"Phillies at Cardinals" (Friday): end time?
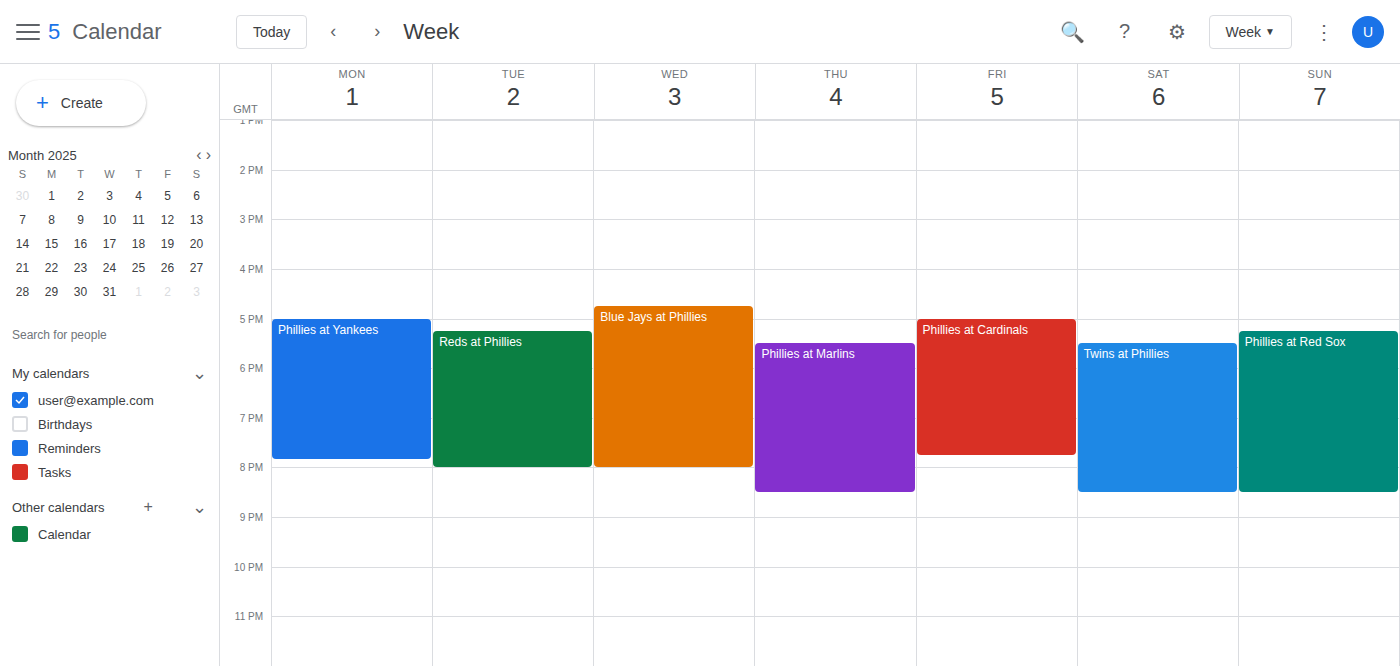
7:45 PM